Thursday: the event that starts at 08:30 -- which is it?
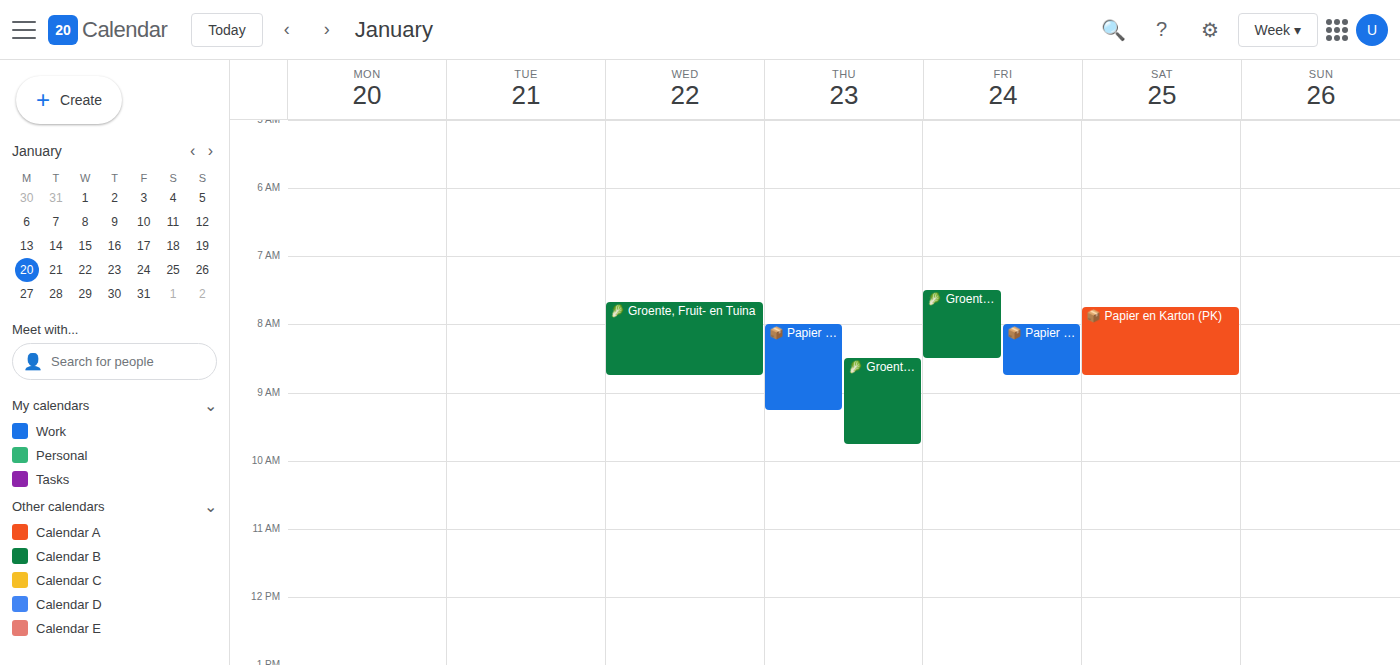
"🥬 Groente, Fruit- en Tuina"